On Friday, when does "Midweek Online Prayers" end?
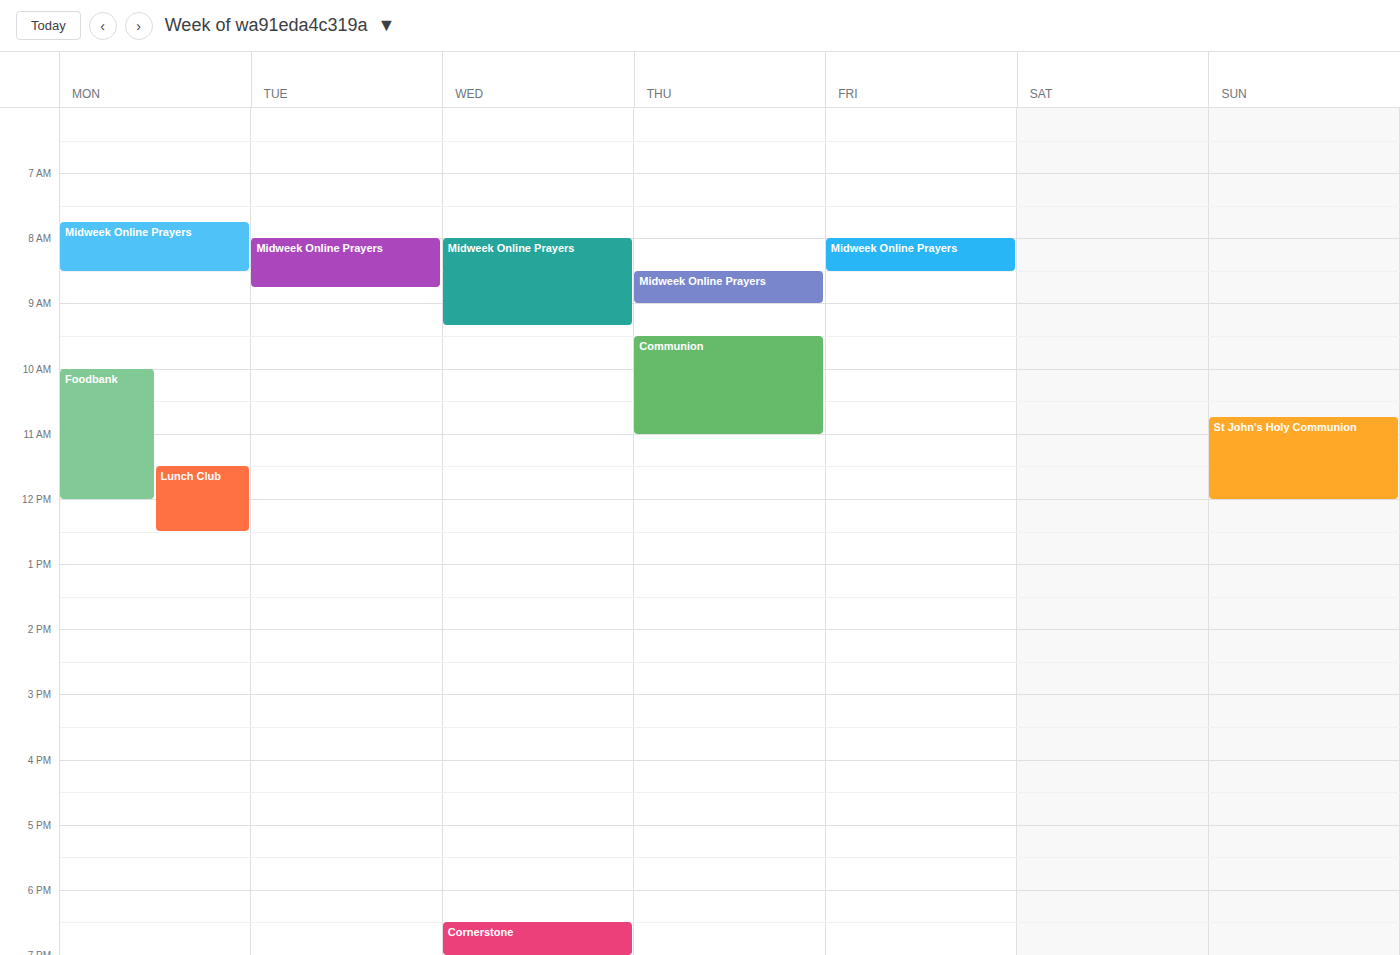
8:30 AM